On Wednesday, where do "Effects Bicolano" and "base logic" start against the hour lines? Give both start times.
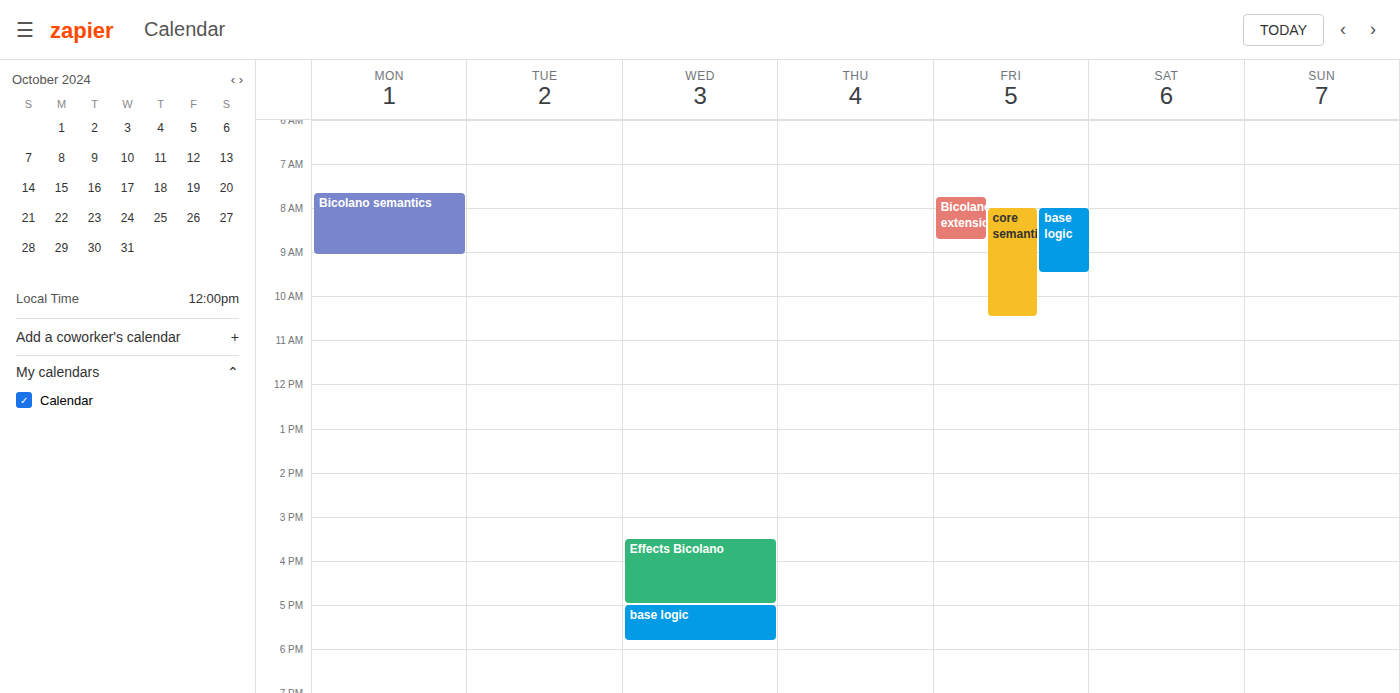
"Effects Bicolano": 3:30 PM, halfway between the 3 PM and 4 PM lines. "base logic": 5:00 PM, exactly on the 5 PM line.